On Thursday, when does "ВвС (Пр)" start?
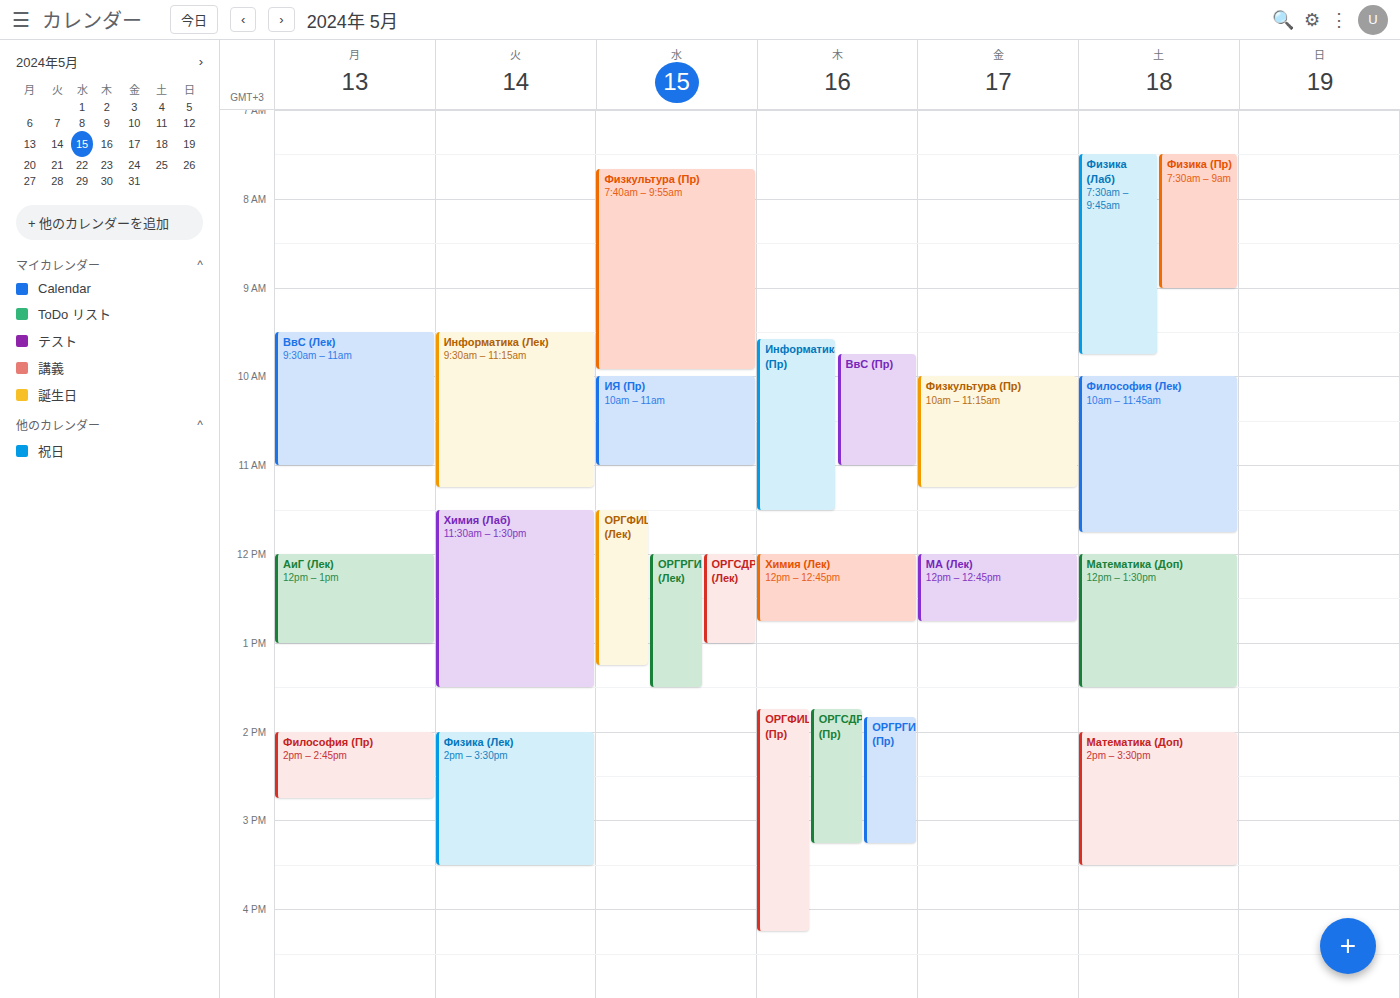
9:45 AM